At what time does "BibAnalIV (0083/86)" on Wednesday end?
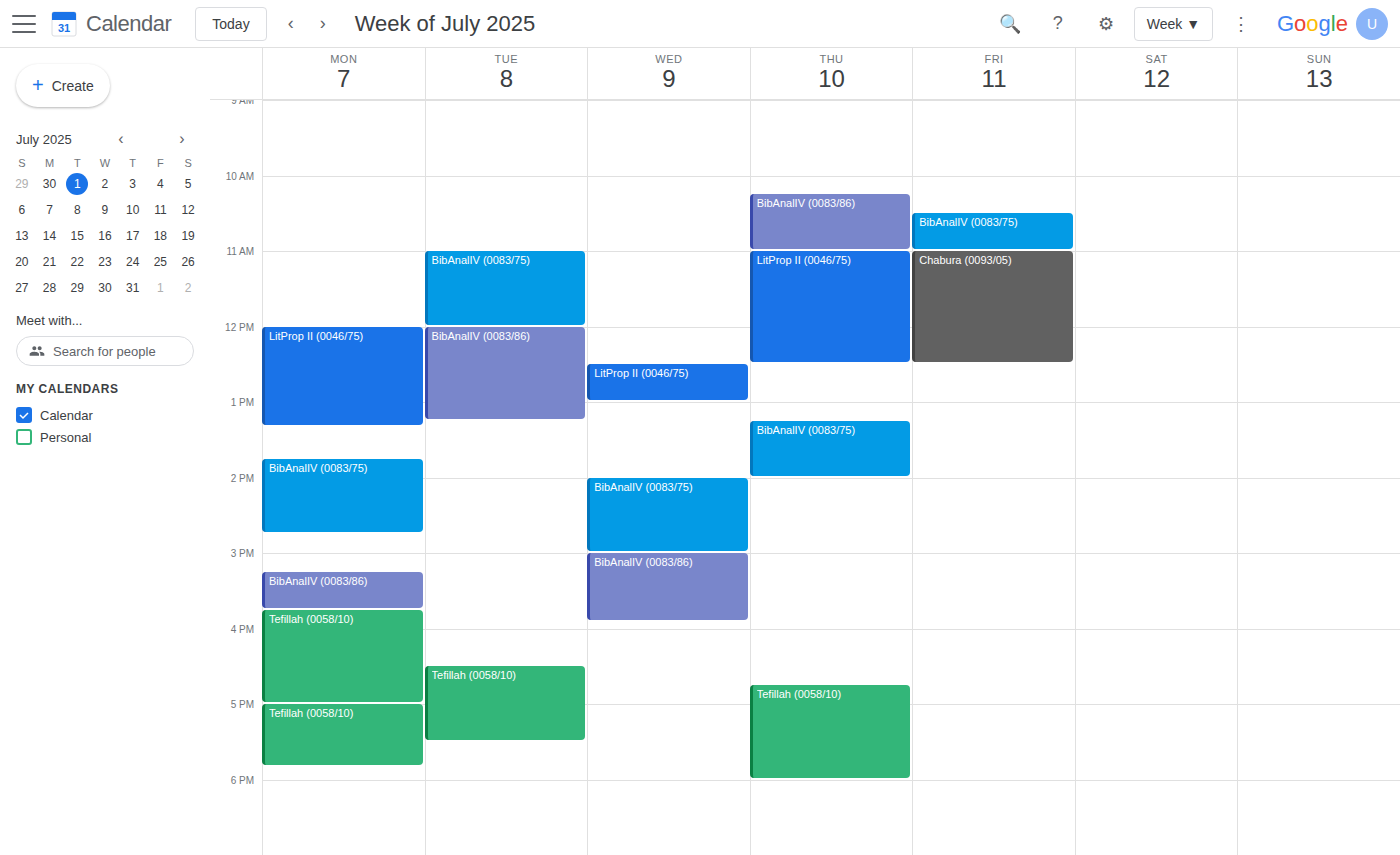
3:55 PM